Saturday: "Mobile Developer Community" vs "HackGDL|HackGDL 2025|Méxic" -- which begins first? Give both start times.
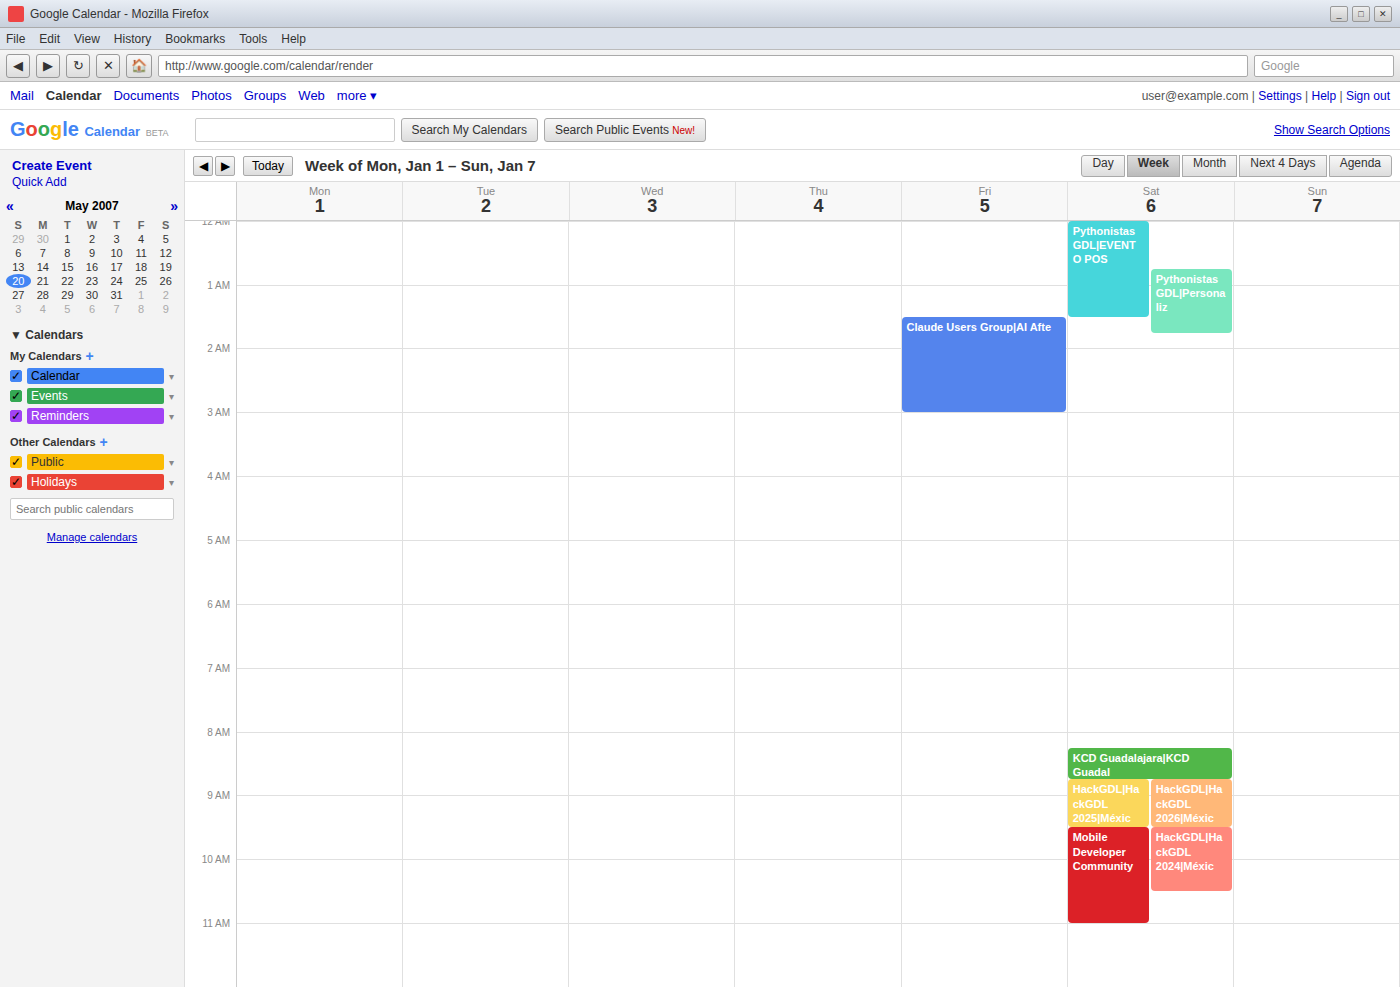
"HackGDL|HackGDL 2025|Méxic" 8:45 AM; "Mobile Developer Community" 9:30 AM.